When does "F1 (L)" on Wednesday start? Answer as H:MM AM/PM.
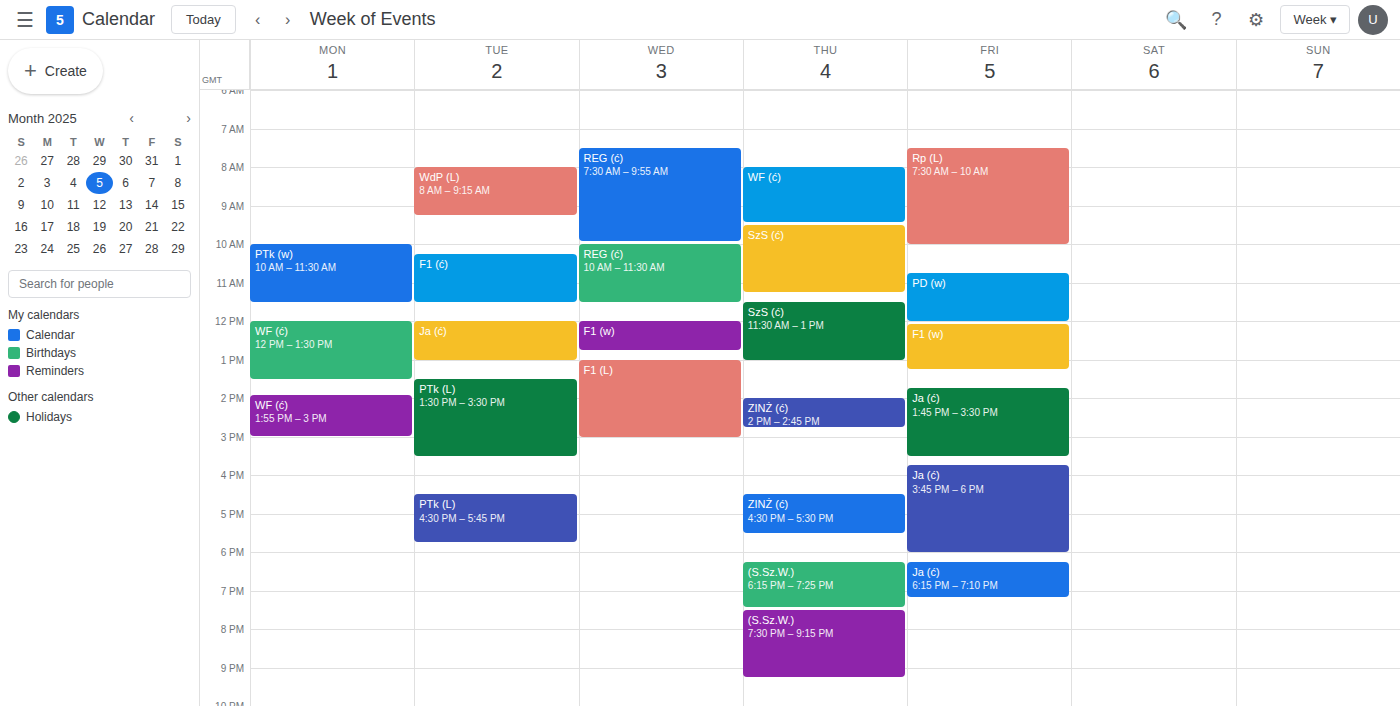
1:00 PM